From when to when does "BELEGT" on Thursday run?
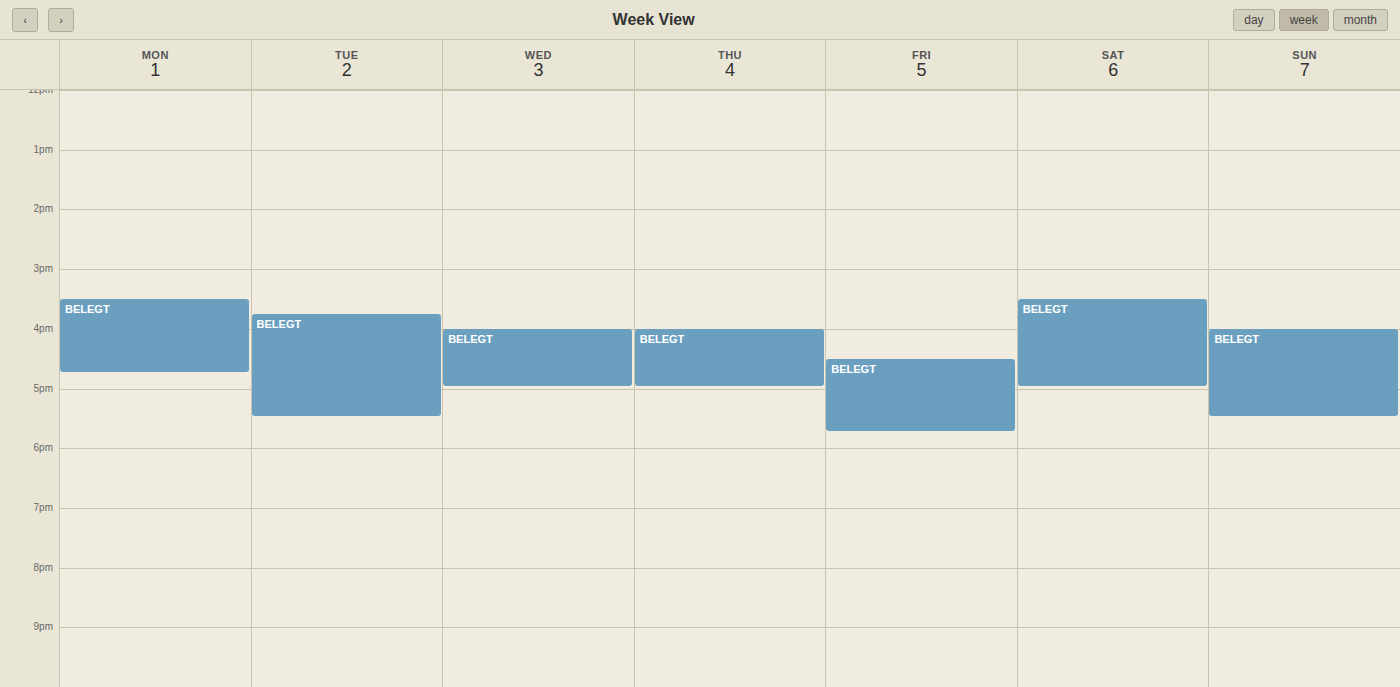
4:00 PM to 5:00 PM